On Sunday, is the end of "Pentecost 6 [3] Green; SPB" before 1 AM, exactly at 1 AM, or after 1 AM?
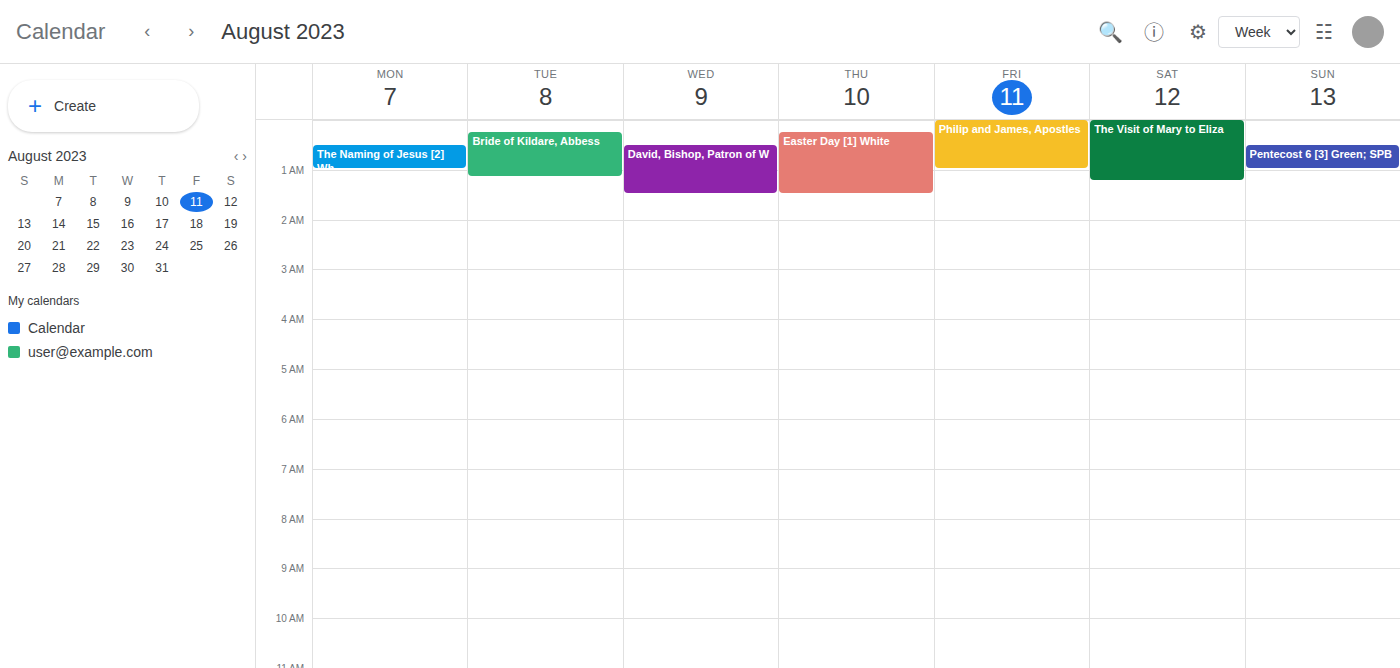
1:00 AM -- exactly at 1 AM, on the 1 AM line.